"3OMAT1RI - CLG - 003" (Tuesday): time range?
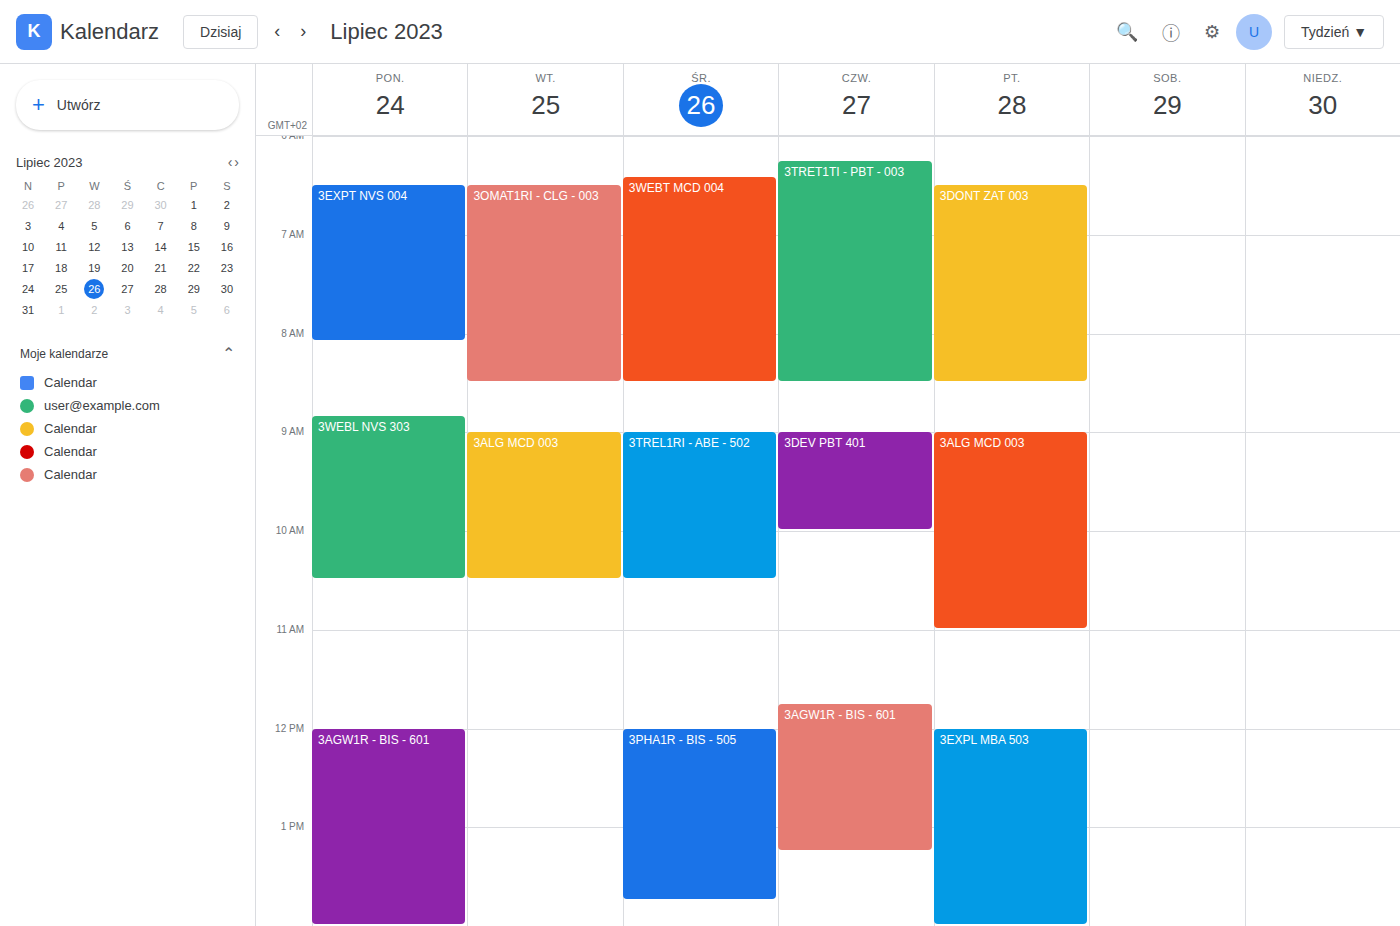
6:30 AM to 8:30 AM